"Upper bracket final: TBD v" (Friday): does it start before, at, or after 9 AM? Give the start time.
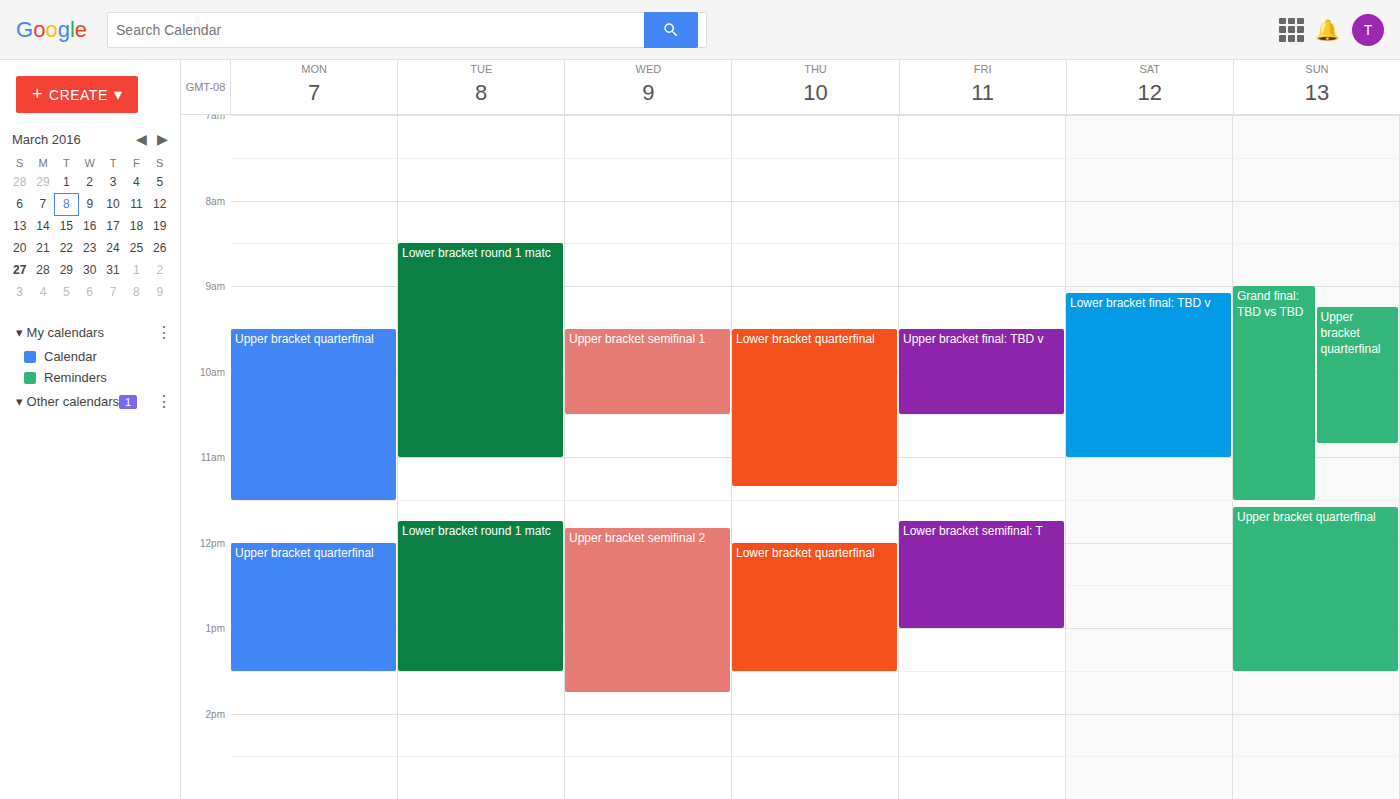
9:30 AM -- after 9 AM, 30 minutes below the 9 AM line.